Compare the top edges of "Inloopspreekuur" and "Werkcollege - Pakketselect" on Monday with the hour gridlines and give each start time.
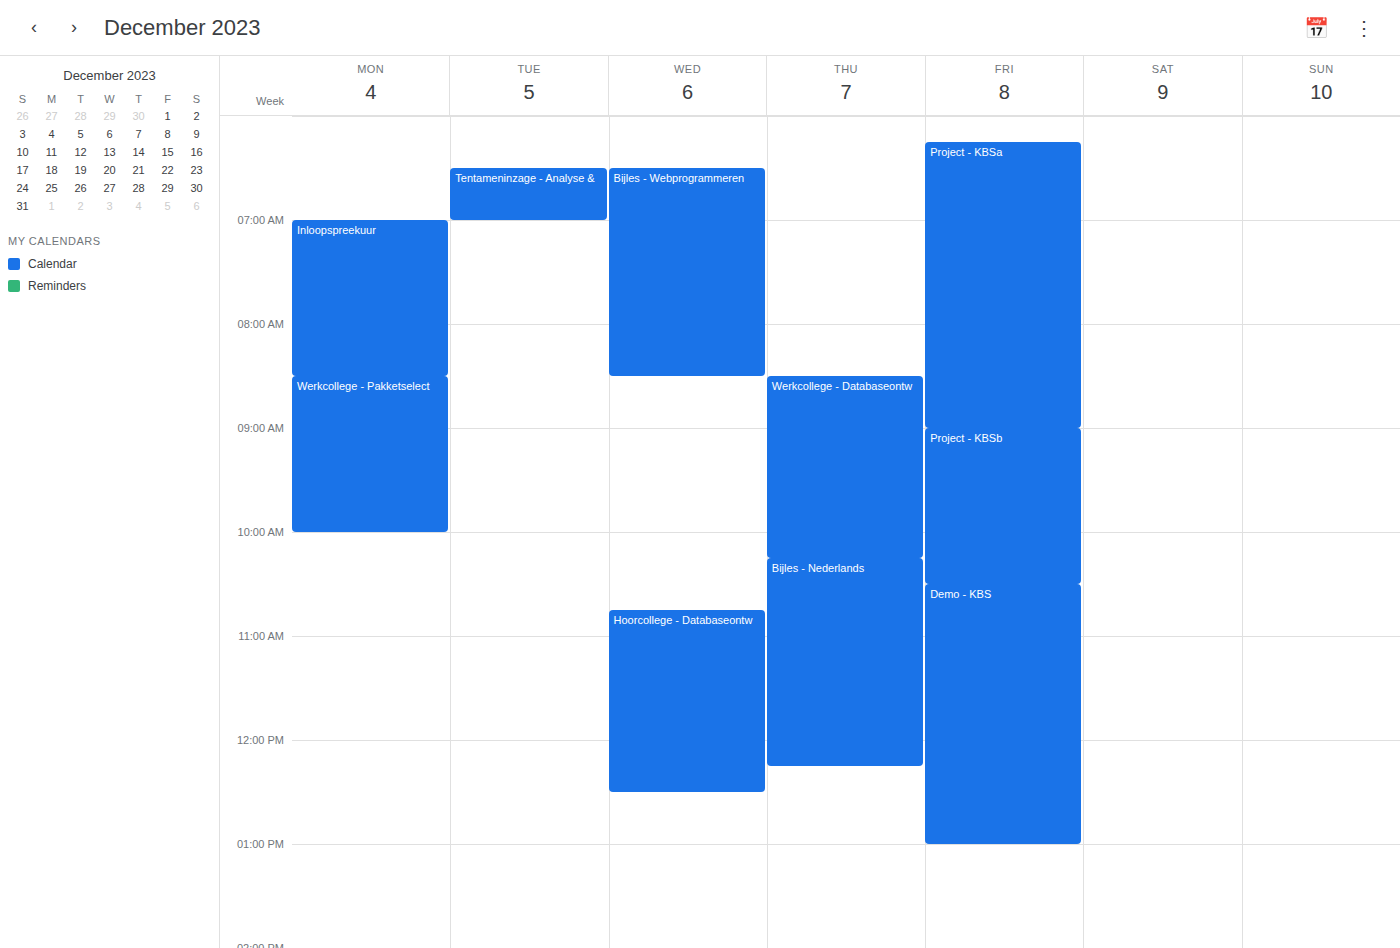
"Inloopspreekuur": 7:00 AM, exactly on the 7 AM line. "Werkcollege - Pakketselect": 8:30 AM, halfway between the 8 AM and 9 AM lines.